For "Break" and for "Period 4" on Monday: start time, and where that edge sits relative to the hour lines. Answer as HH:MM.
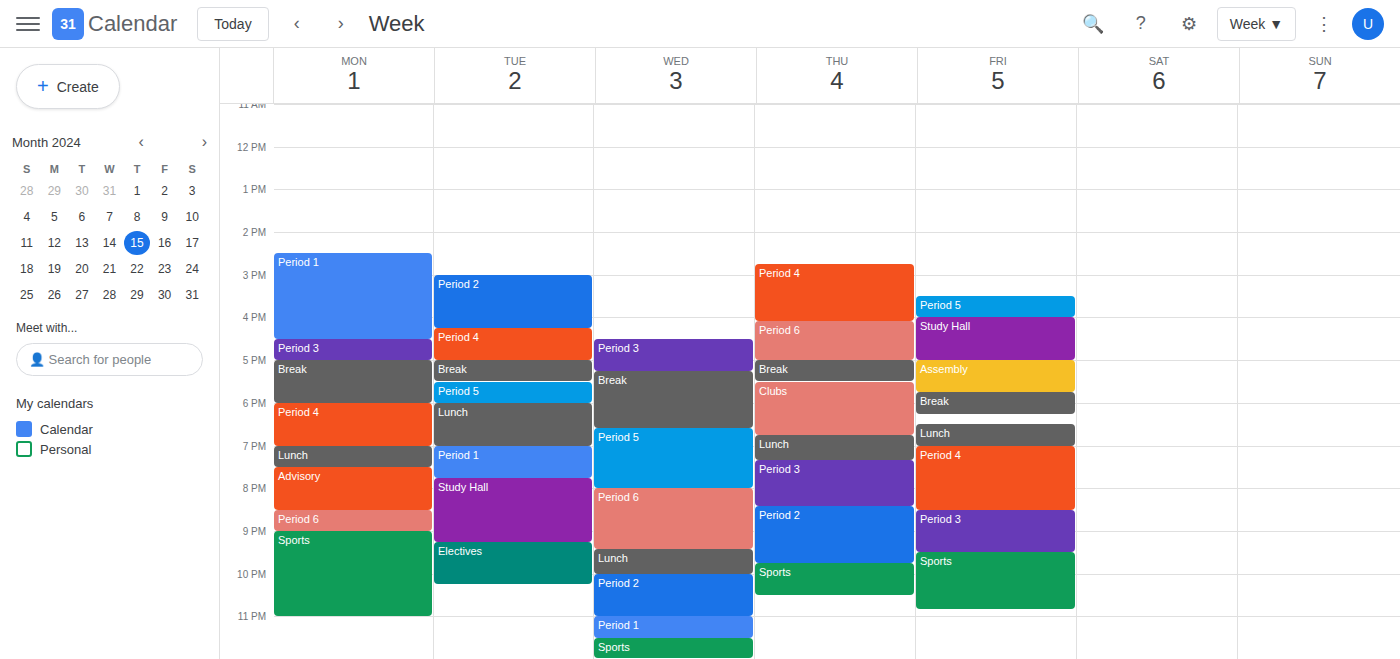
"Break": 17:00, exactly on the 17:00 line. "Period 4": 18:00, exactly on the 18:00 line.